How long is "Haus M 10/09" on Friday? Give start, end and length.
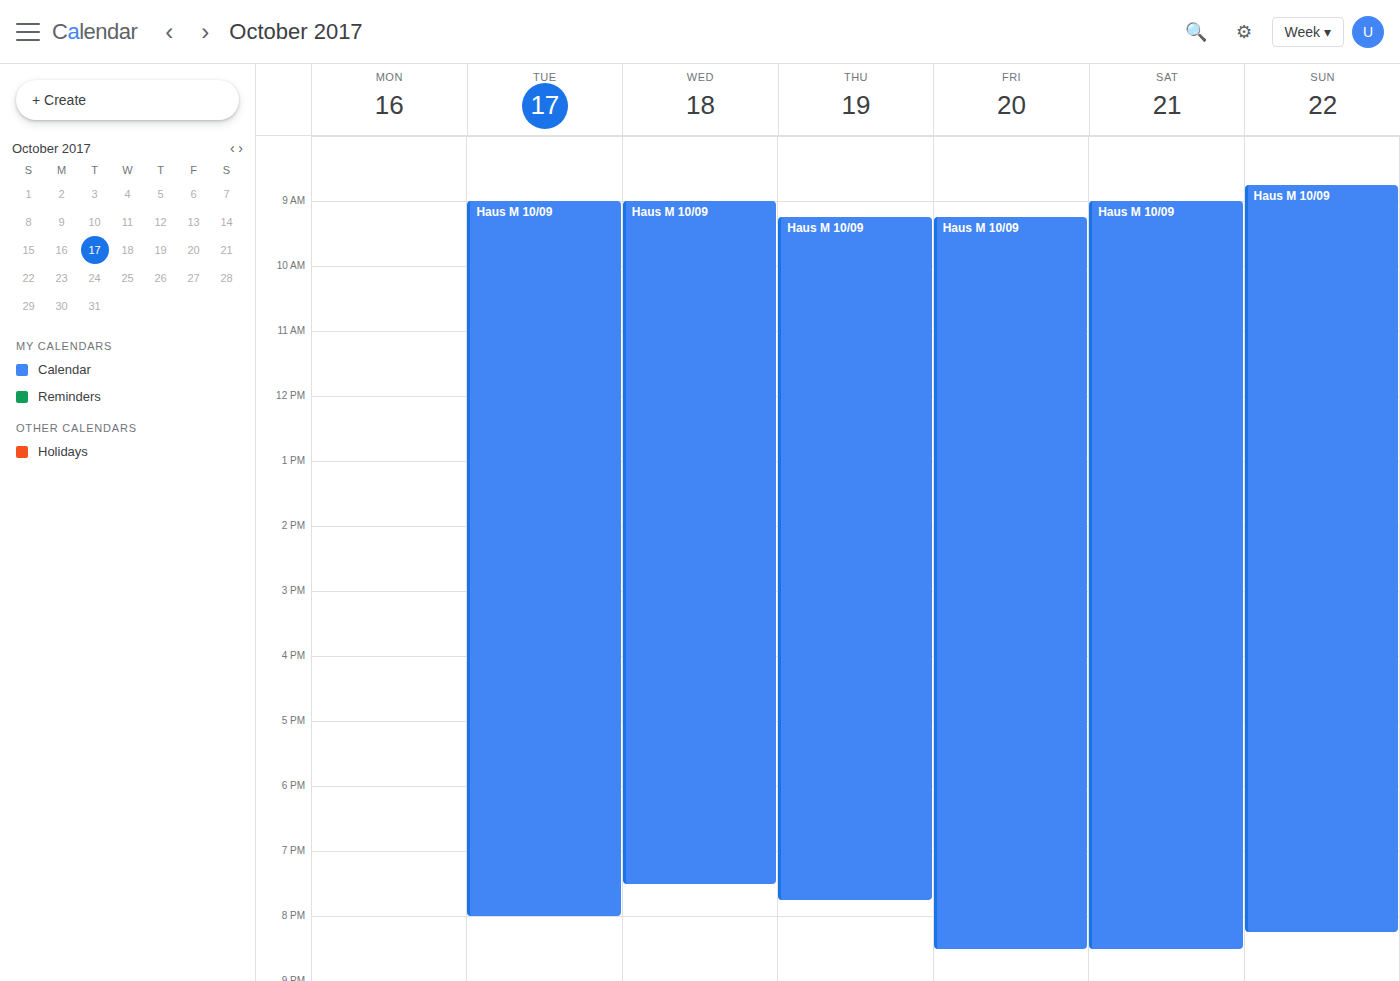
9:15 AM to 8:30 PM, 11 hours 15 minutes